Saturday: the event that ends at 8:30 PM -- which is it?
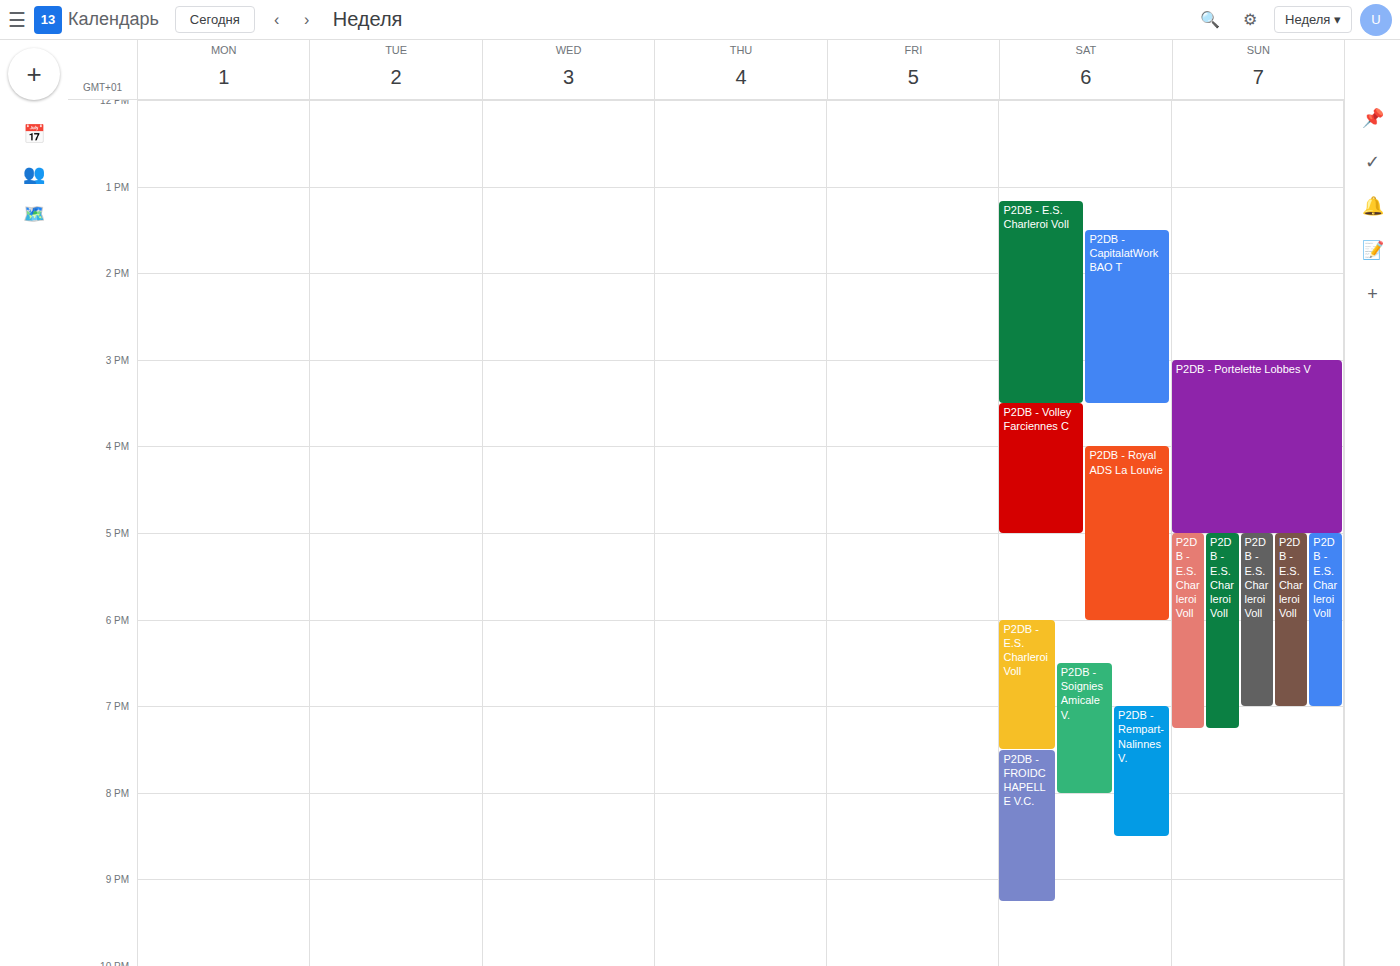
"P2DB - Rempart-Nalinnes V."